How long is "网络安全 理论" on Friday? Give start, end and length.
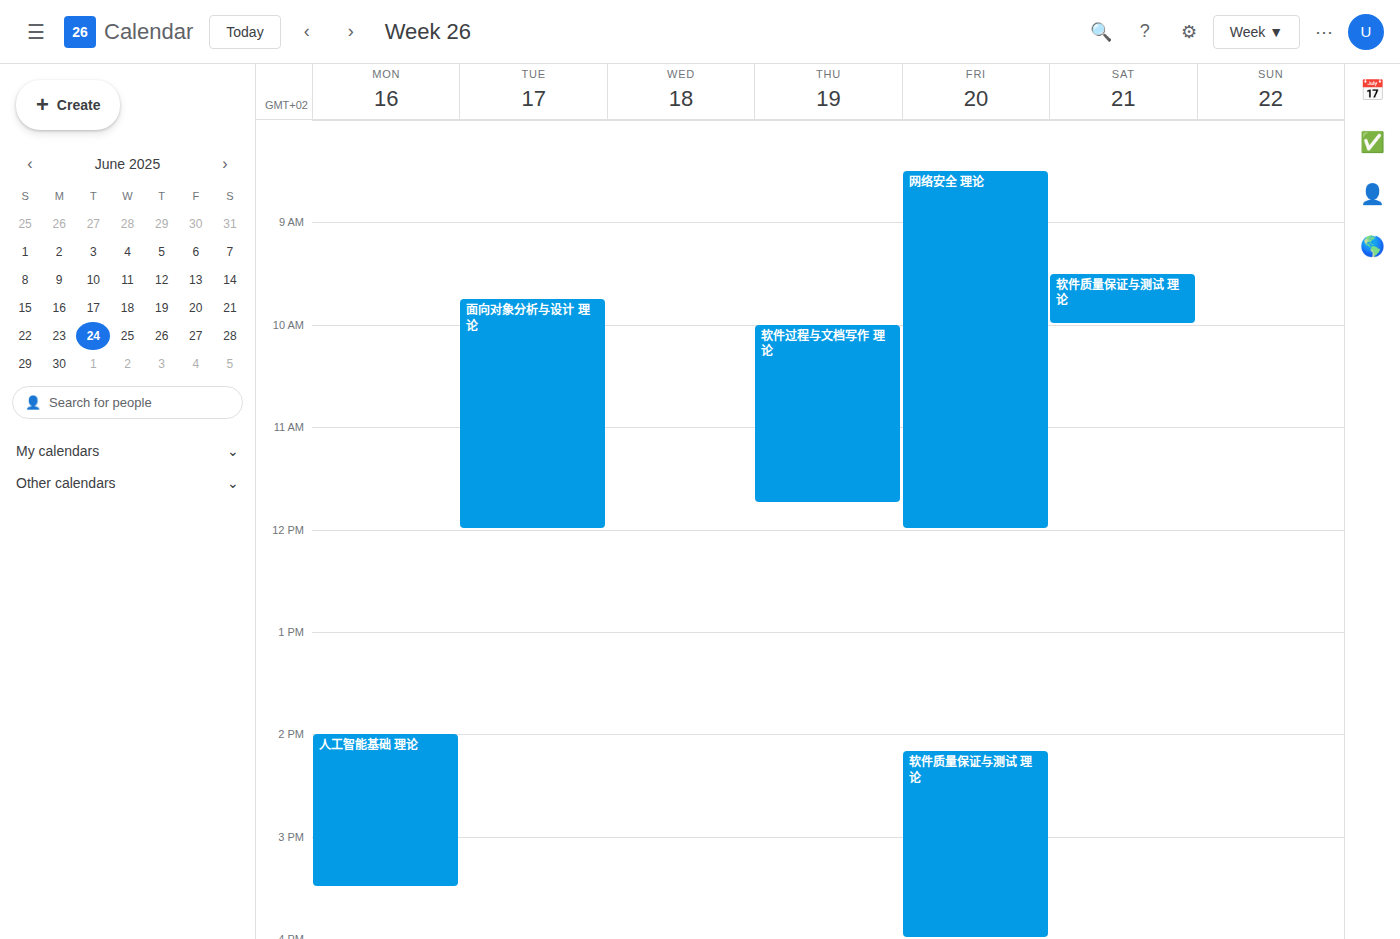
8:30 AM to 12:00 PM, 3 hours 30 minutes